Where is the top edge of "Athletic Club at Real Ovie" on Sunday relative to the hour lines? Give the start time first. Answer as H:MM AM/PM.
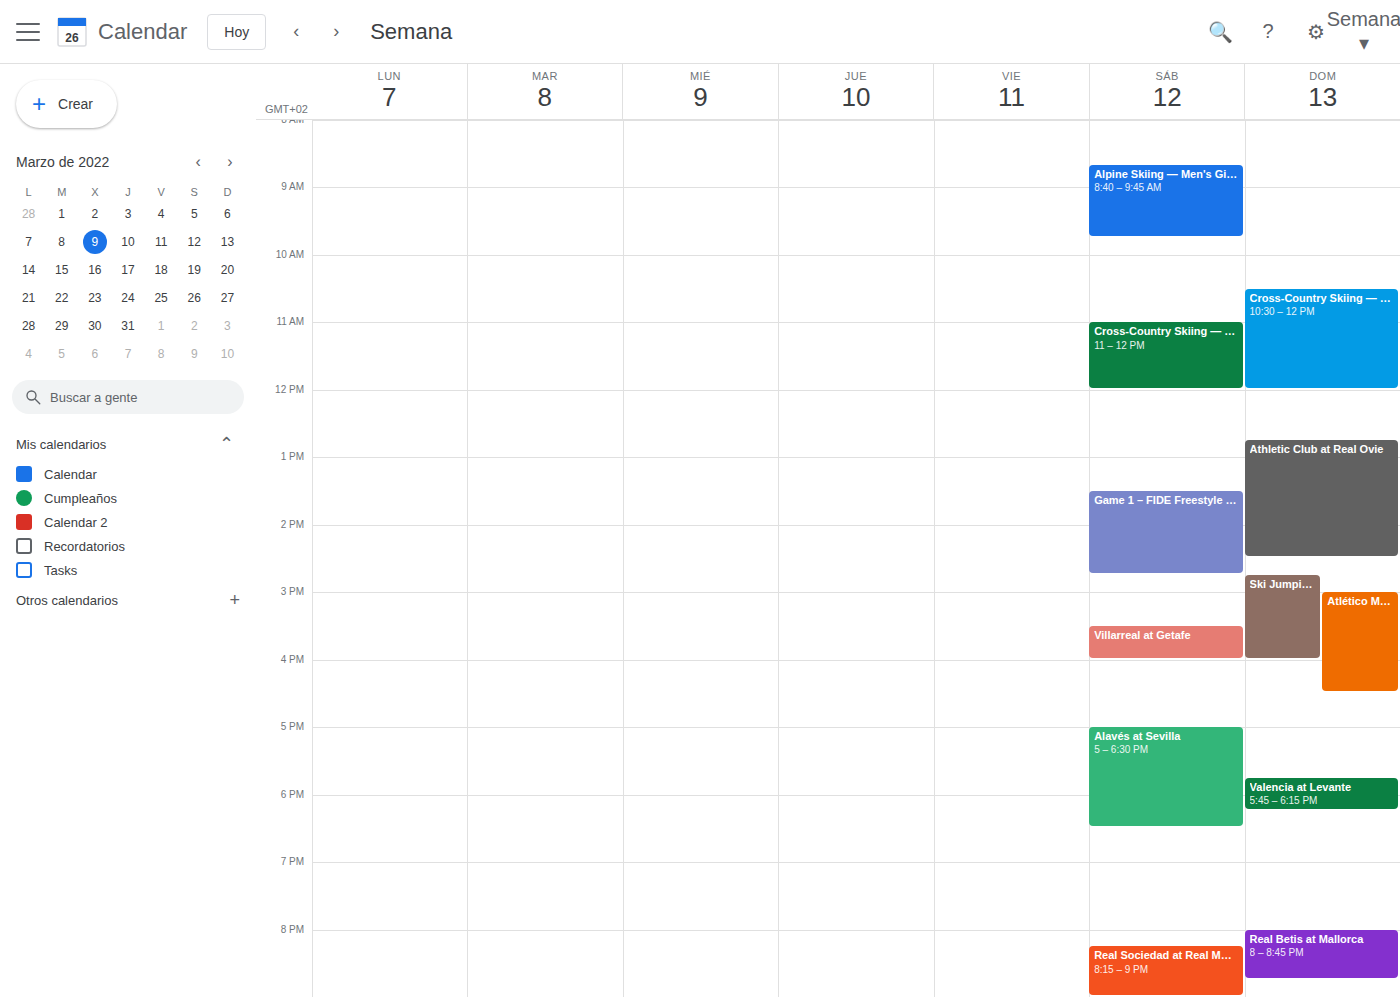
12:45 PM -- neither: three quarters of the way from the 12 PM line to the 1 PM line.